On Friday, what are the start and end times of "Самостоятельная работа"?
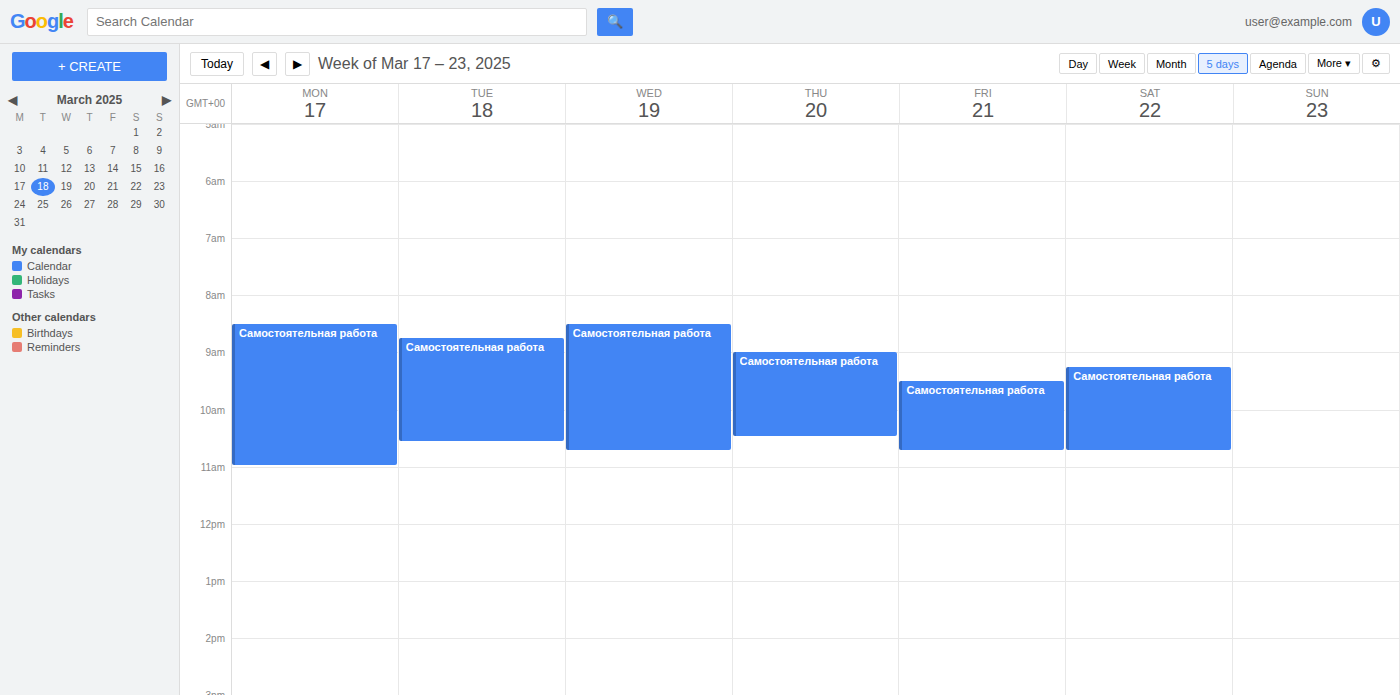
9:30 AM to 10:45 AM